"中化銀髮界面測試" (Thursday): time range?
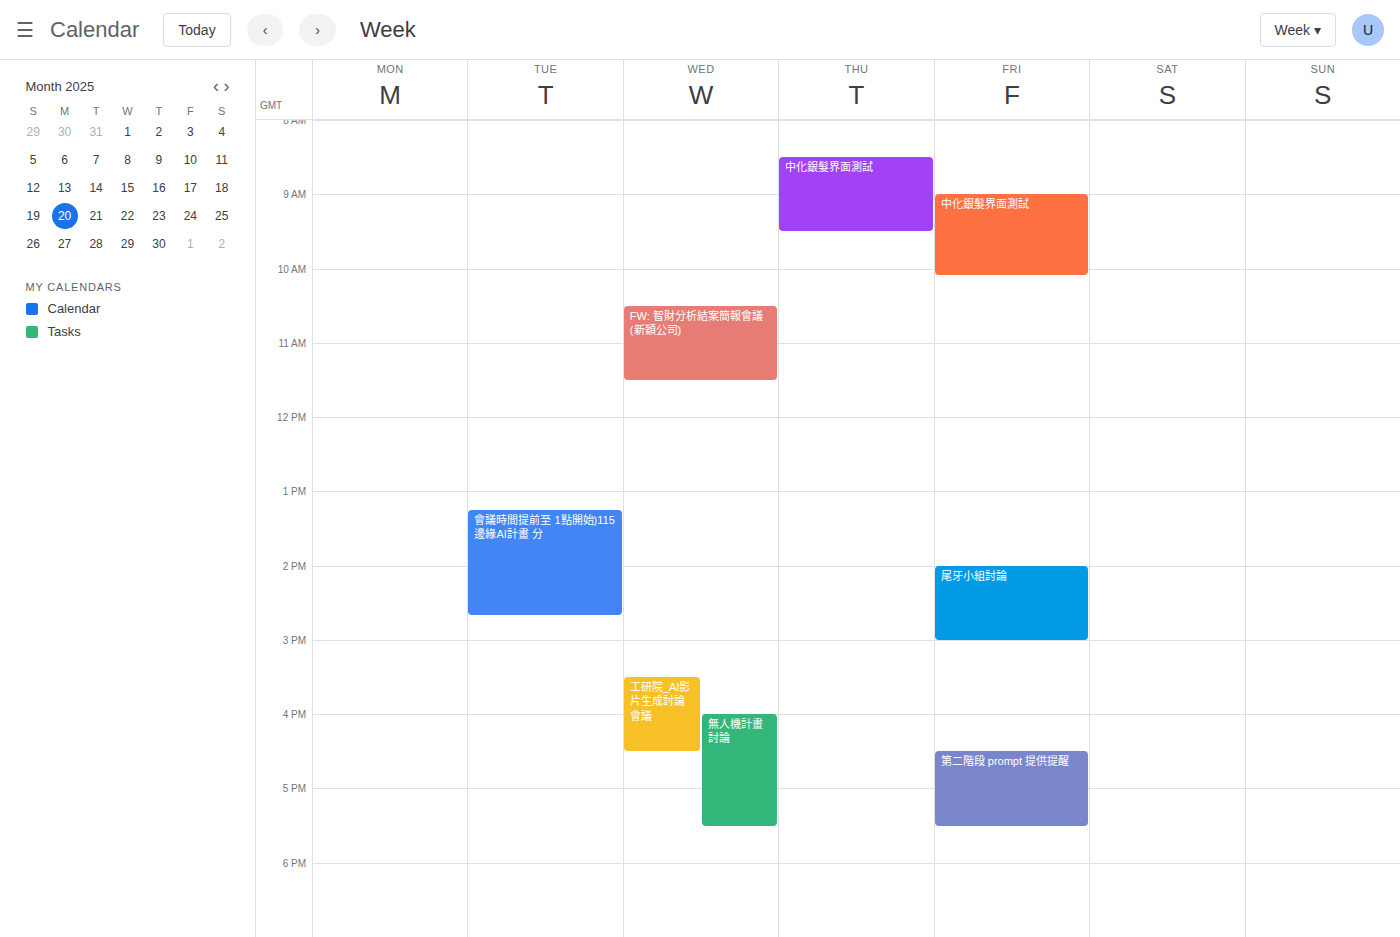
8:30 AM to 9:30 AM